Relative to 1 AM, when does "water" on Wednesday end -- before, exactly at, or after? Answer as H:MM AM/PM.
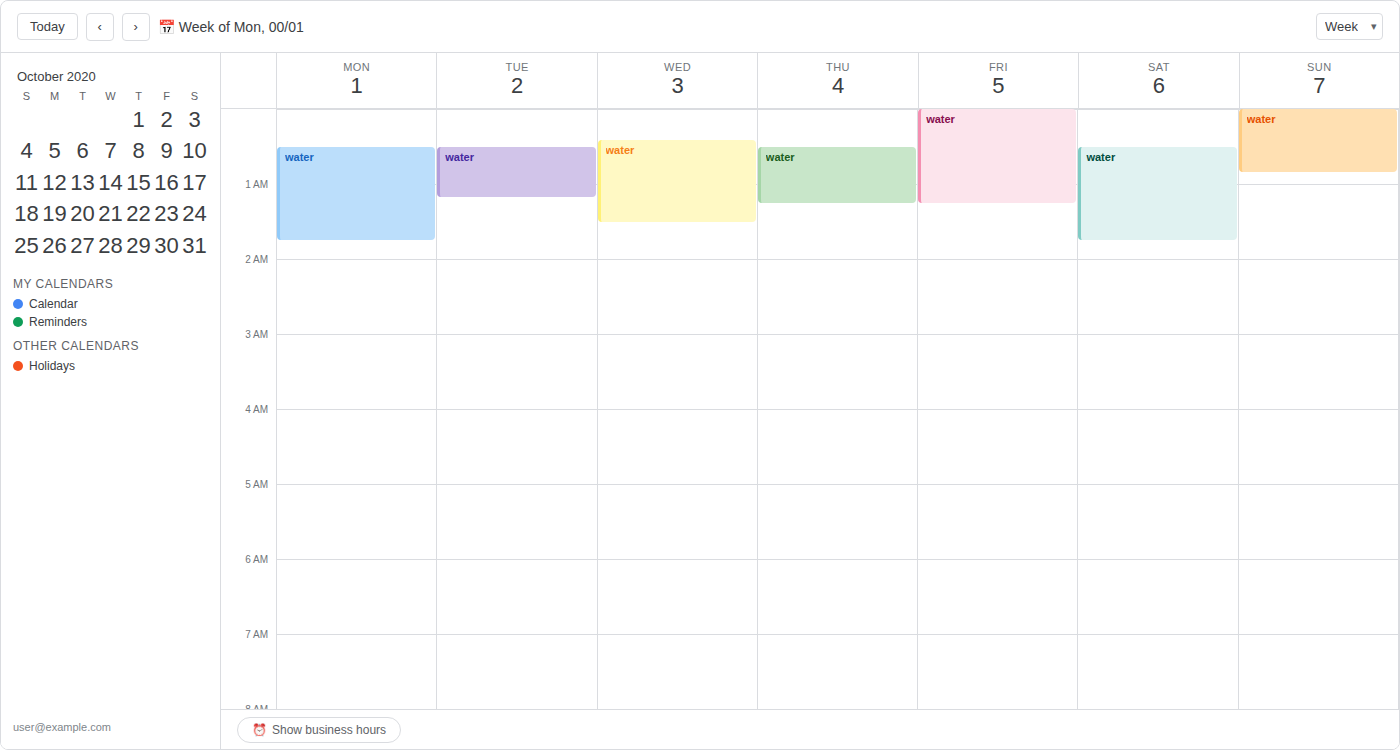
1:30 AM -- after 1 AM, 30 minutes below the 1 AM line.